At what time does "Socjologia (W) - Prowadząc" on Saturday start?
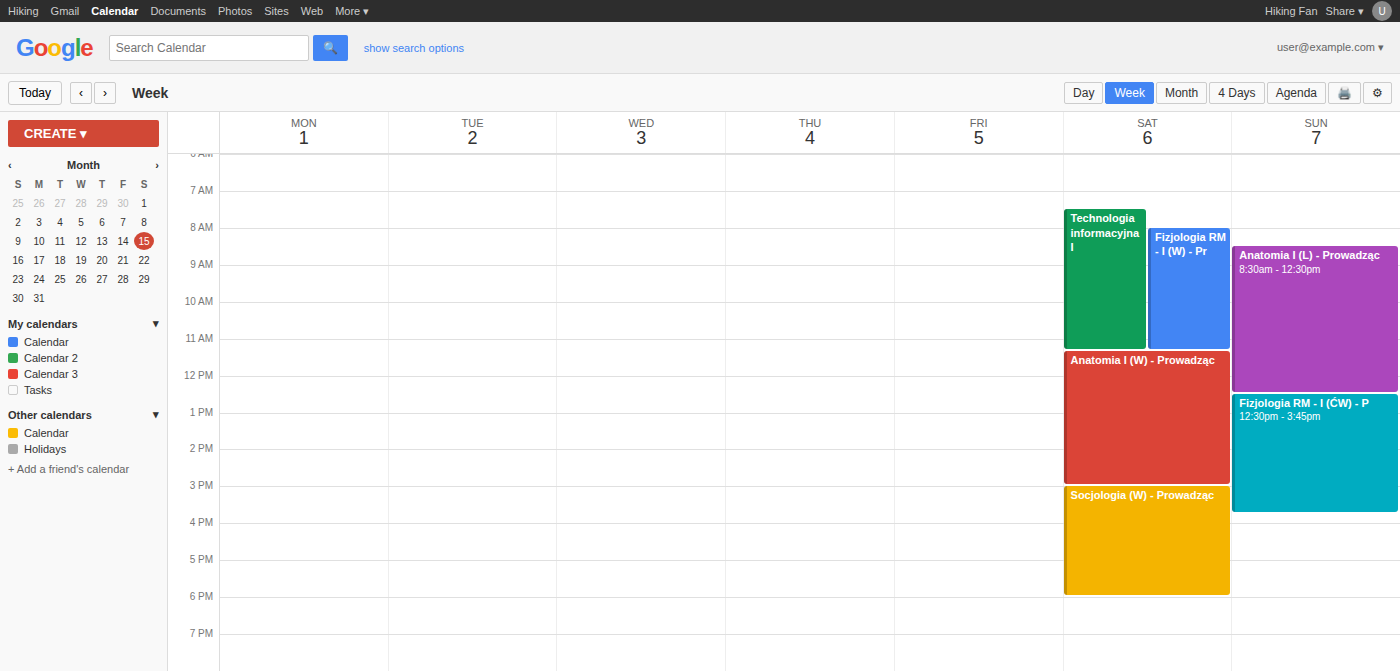
3:00 PM